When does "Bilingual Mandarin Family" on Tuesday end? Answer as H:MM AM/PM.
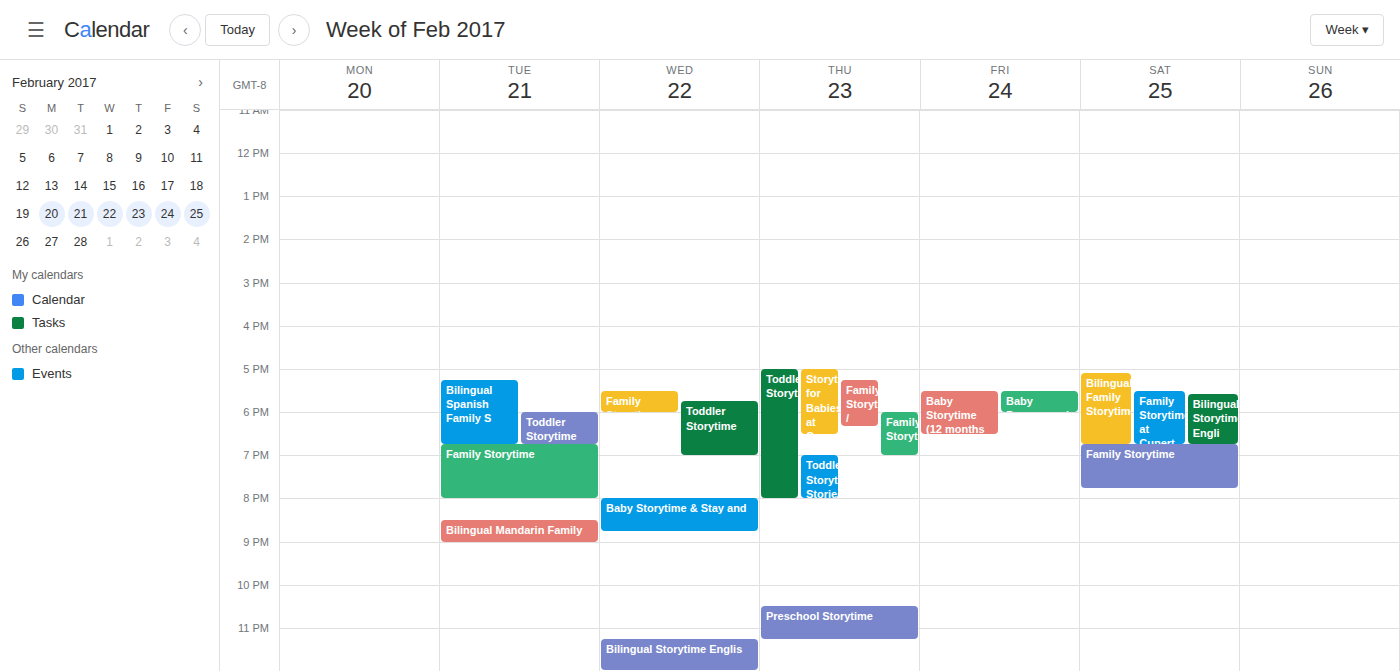
9:00 PM